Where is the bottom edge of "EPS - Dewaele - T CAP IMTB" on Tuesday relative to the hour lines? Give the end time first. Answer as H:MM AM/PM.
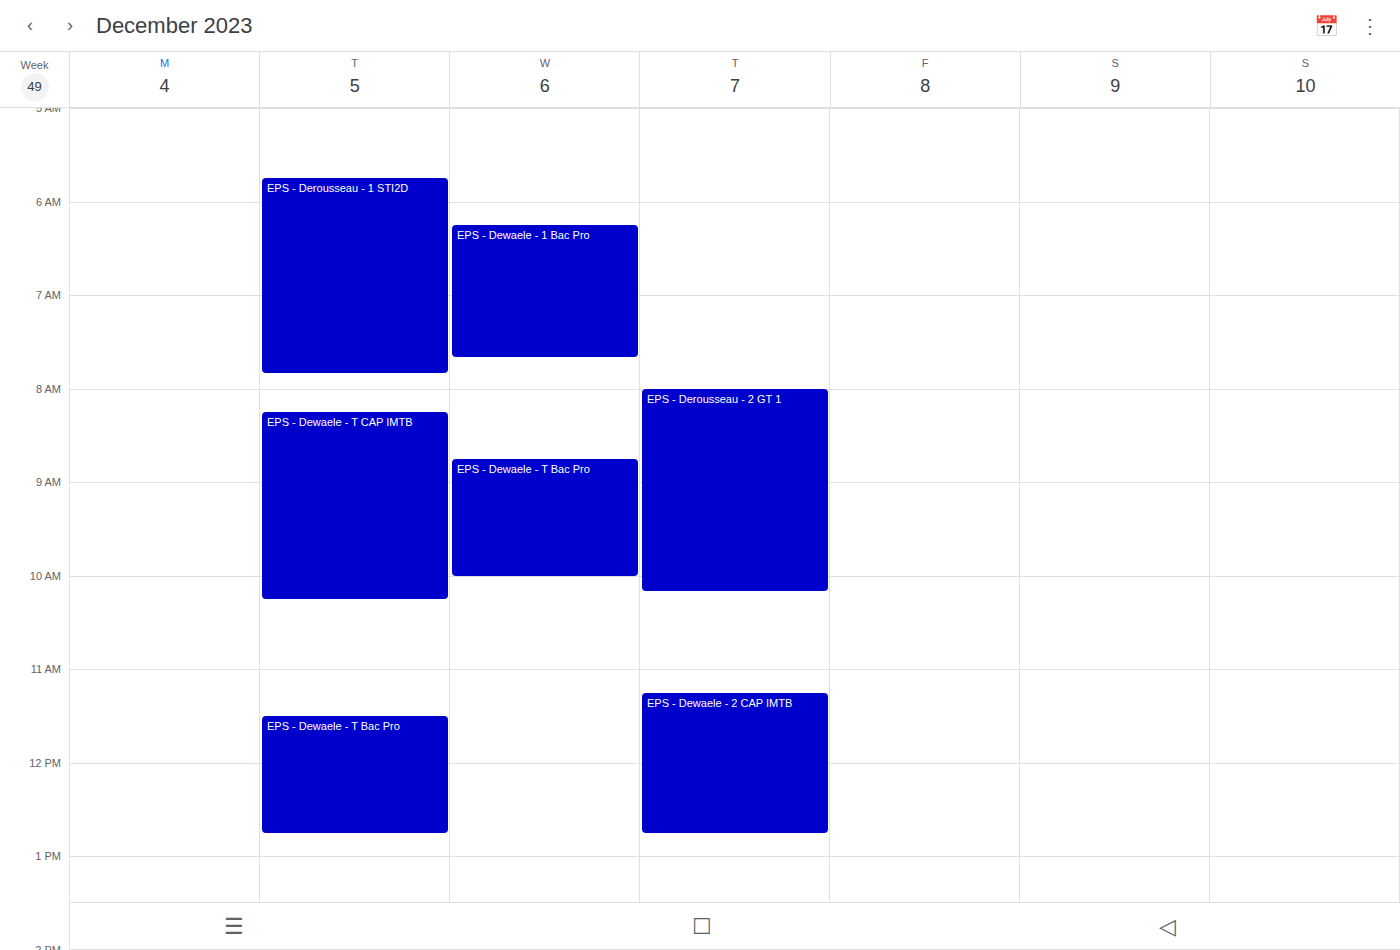
10:15 AM -- neither: a quarter of the way from the 10 AM line to the 11 AM line.